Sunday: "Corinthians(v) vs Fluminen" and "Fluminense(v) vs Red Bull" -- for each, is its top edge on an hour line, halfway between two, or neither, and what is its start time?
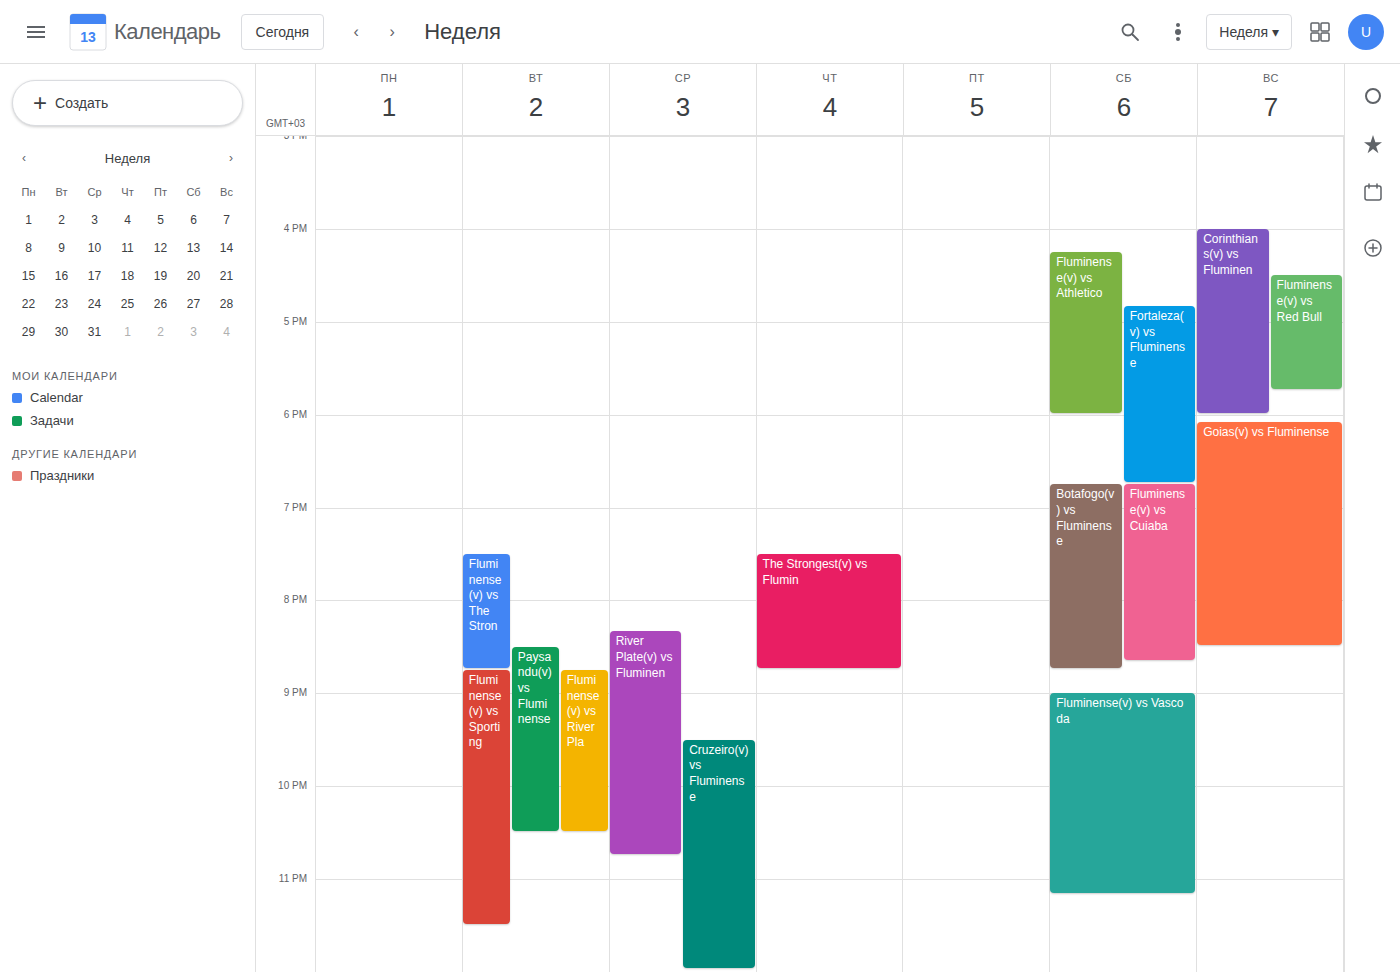
"Corinthians(v) vs Fluminen": 4:00 PM, exactly on the 4 PM line. "Fluminense(v) vs Red Bull": 4:30 PM, halfway between the 4 PM and 5 PM lines.